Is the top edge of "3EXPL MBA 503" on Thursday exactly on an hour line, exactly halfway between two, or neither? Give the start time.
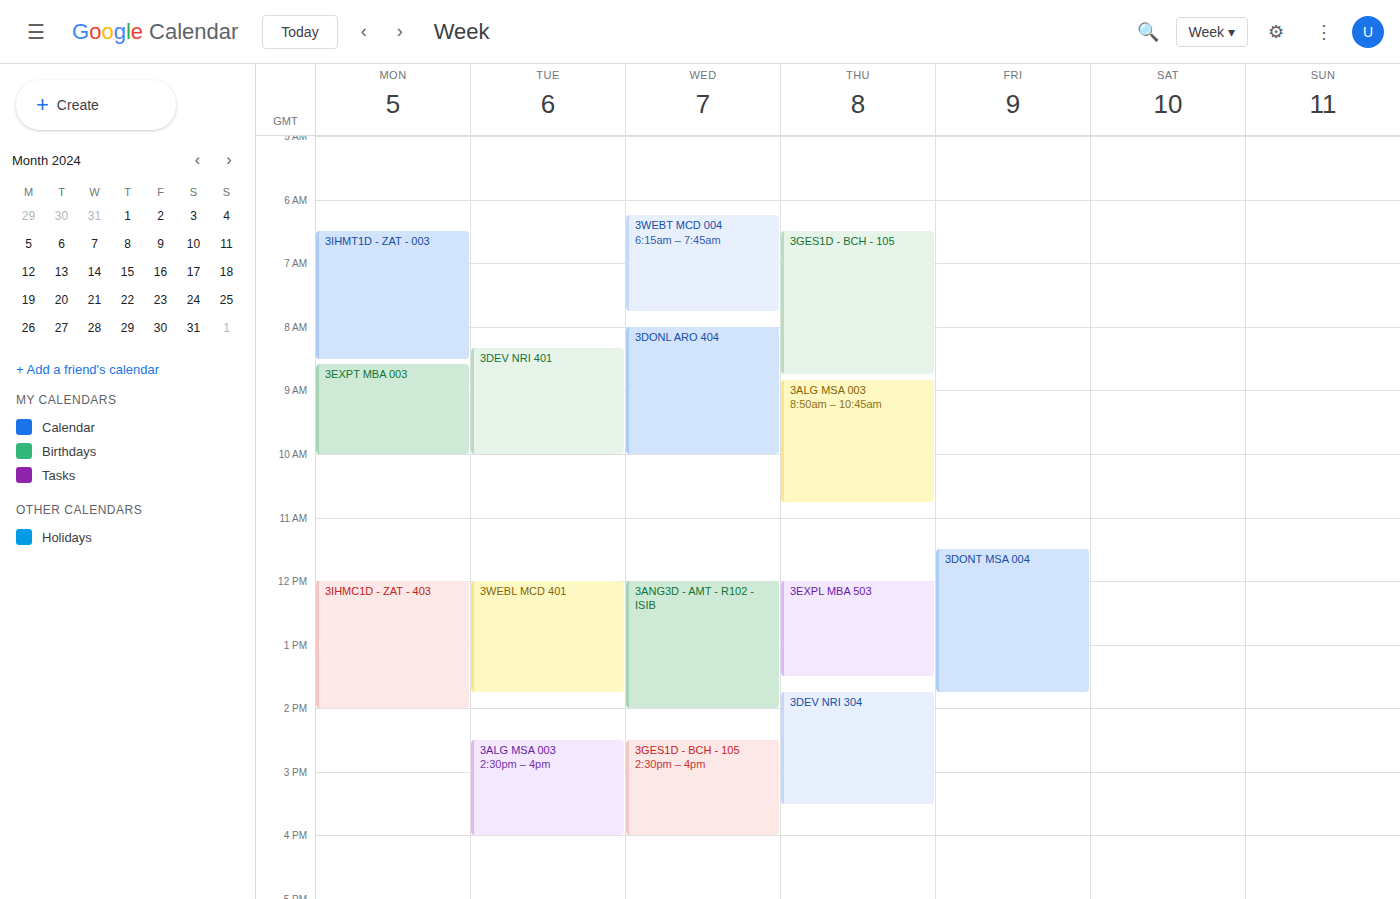
12:00 PM -- exactly on the 12 PM line.